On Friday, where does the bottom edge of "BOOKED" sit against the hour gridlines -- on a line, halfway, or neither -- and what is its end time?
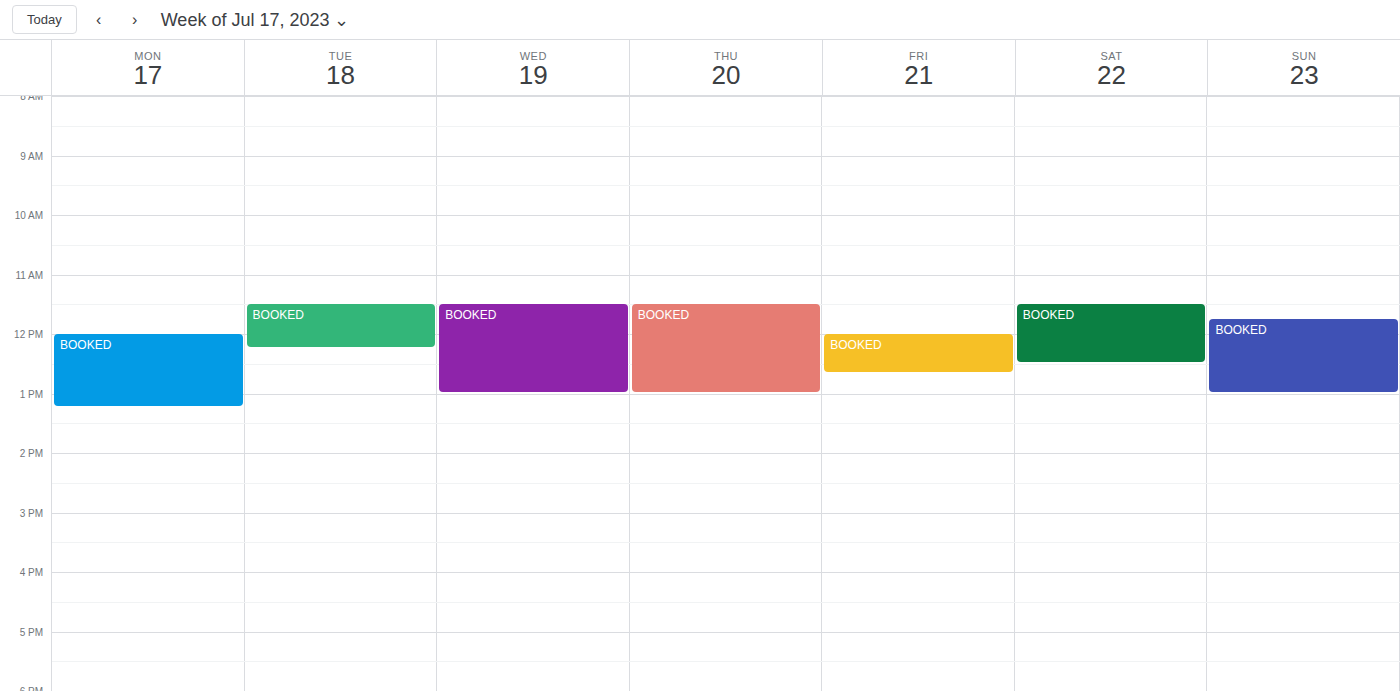
12:40 PM -- neither: 40 minutes below the 12 PM line and 20 minutes above the 1 PM line.